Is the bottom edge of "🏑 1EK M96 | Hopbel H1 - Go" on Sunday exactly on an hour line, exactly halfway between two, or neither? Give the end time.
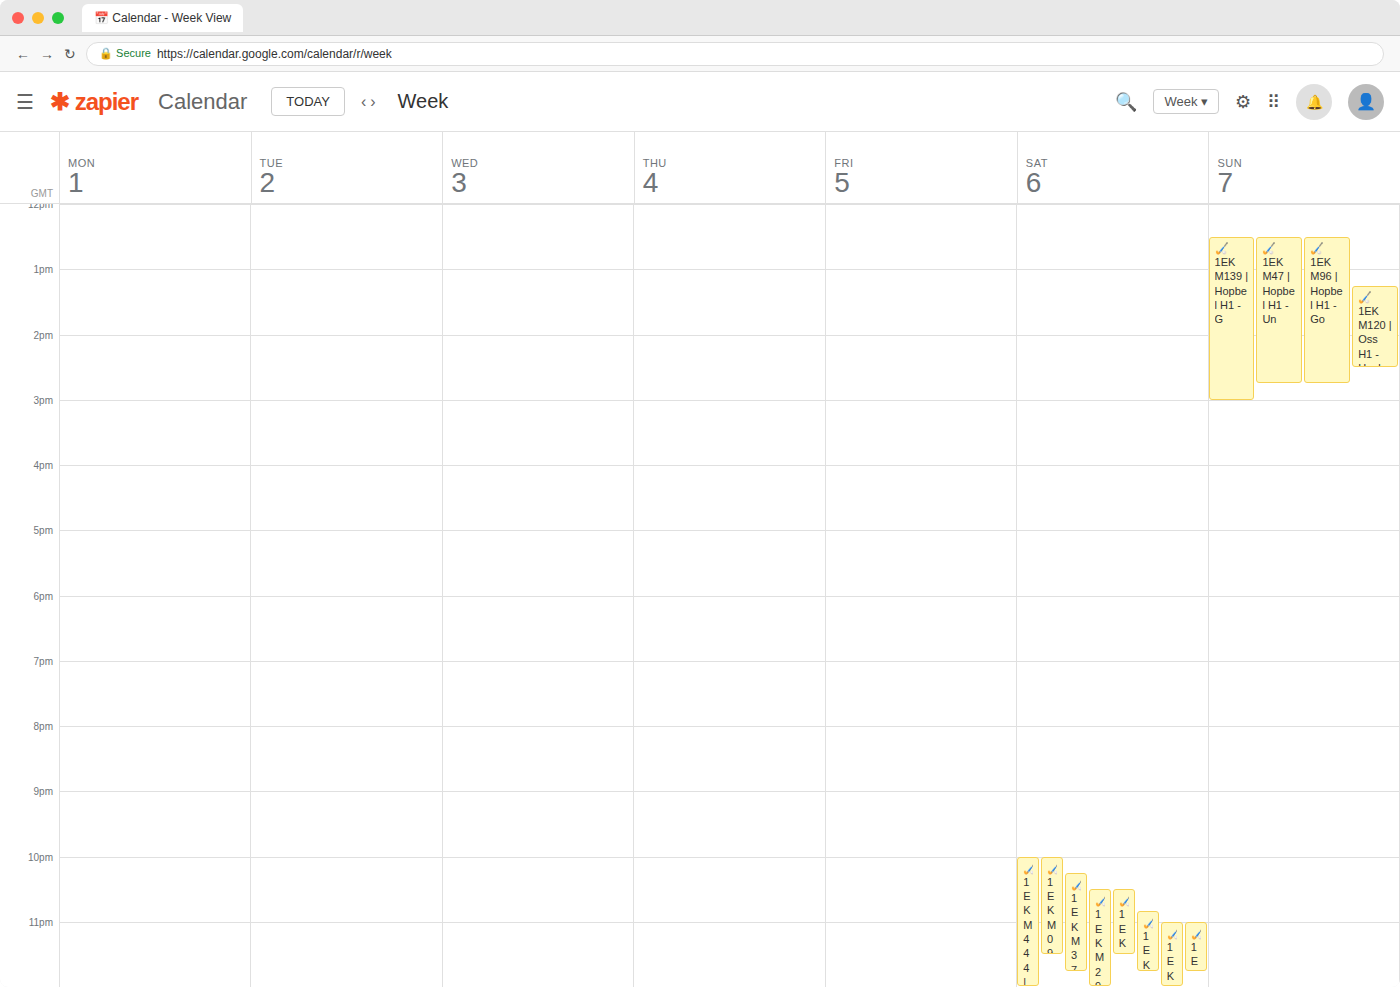
2:45 PM -- neither: three quarters of the way from the 2 PM line to the 3 PM line.